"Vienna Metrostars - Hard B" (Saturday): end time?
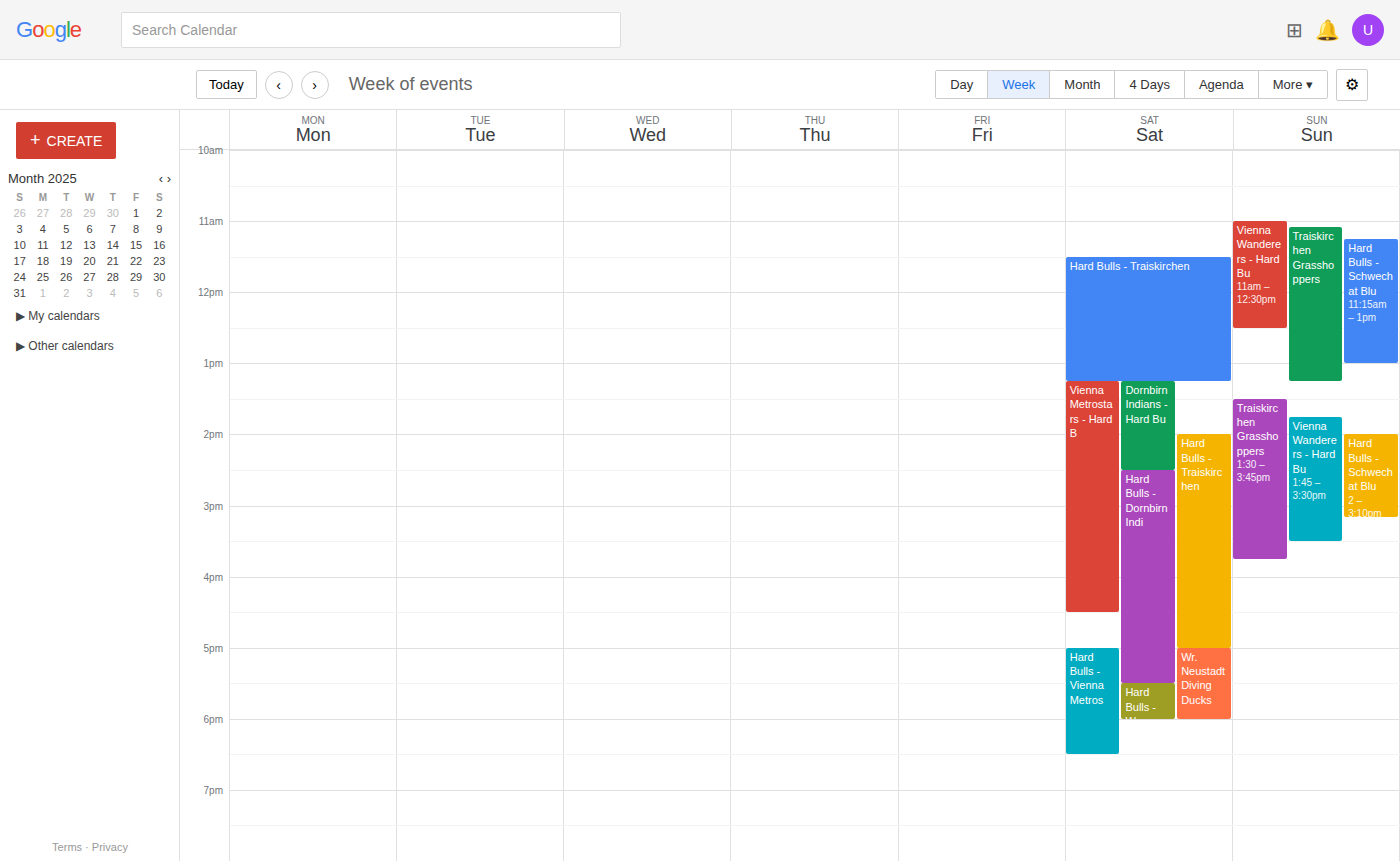
4:30 PM